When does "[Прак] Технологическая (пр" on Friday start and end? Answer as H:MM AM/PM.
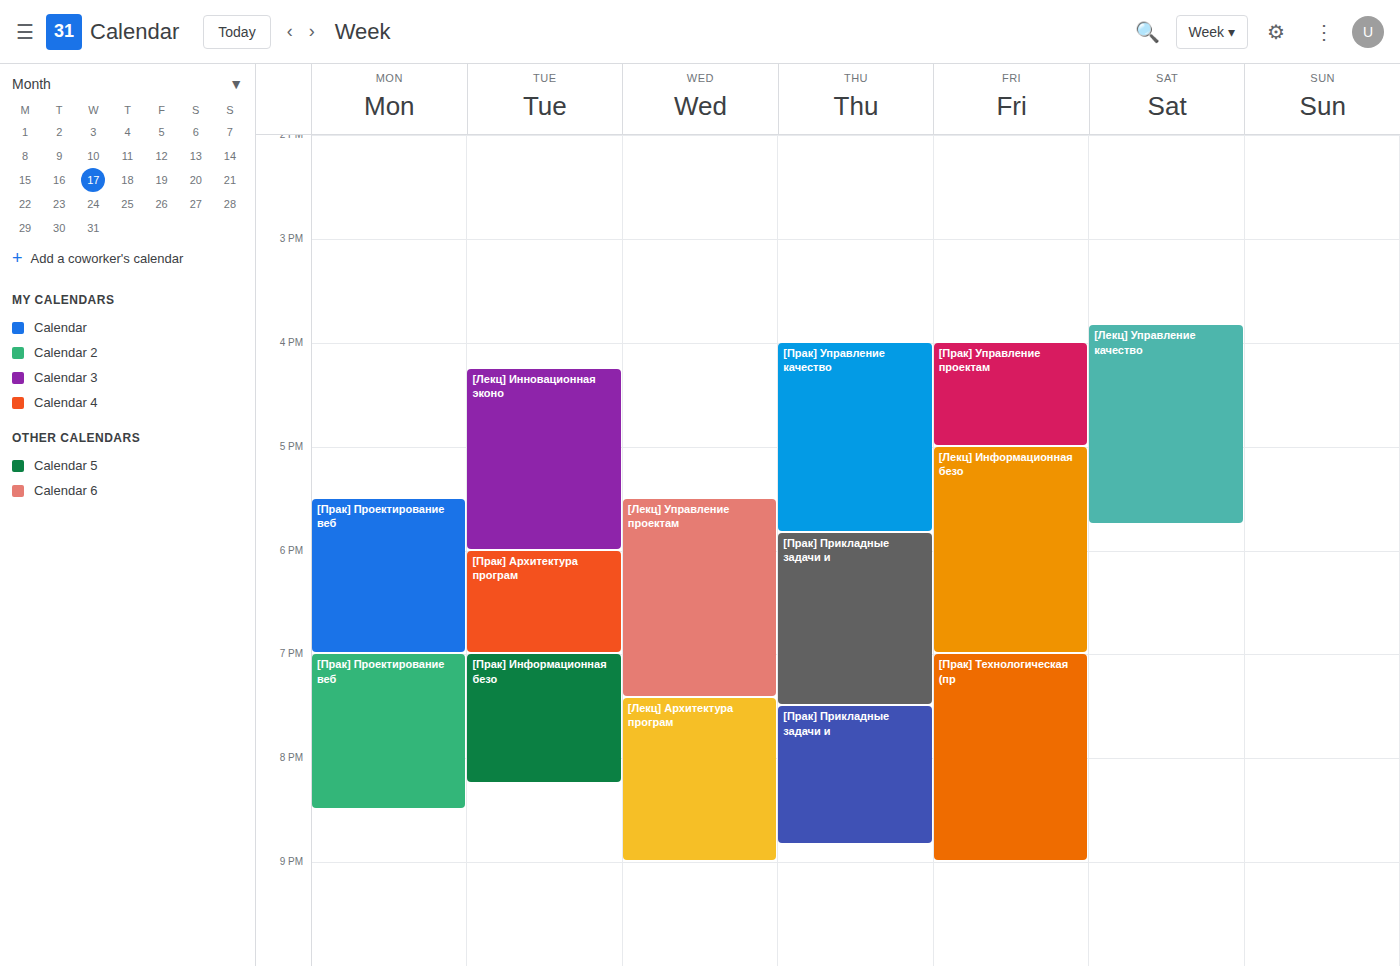
7:00 PM to 9:00 PM